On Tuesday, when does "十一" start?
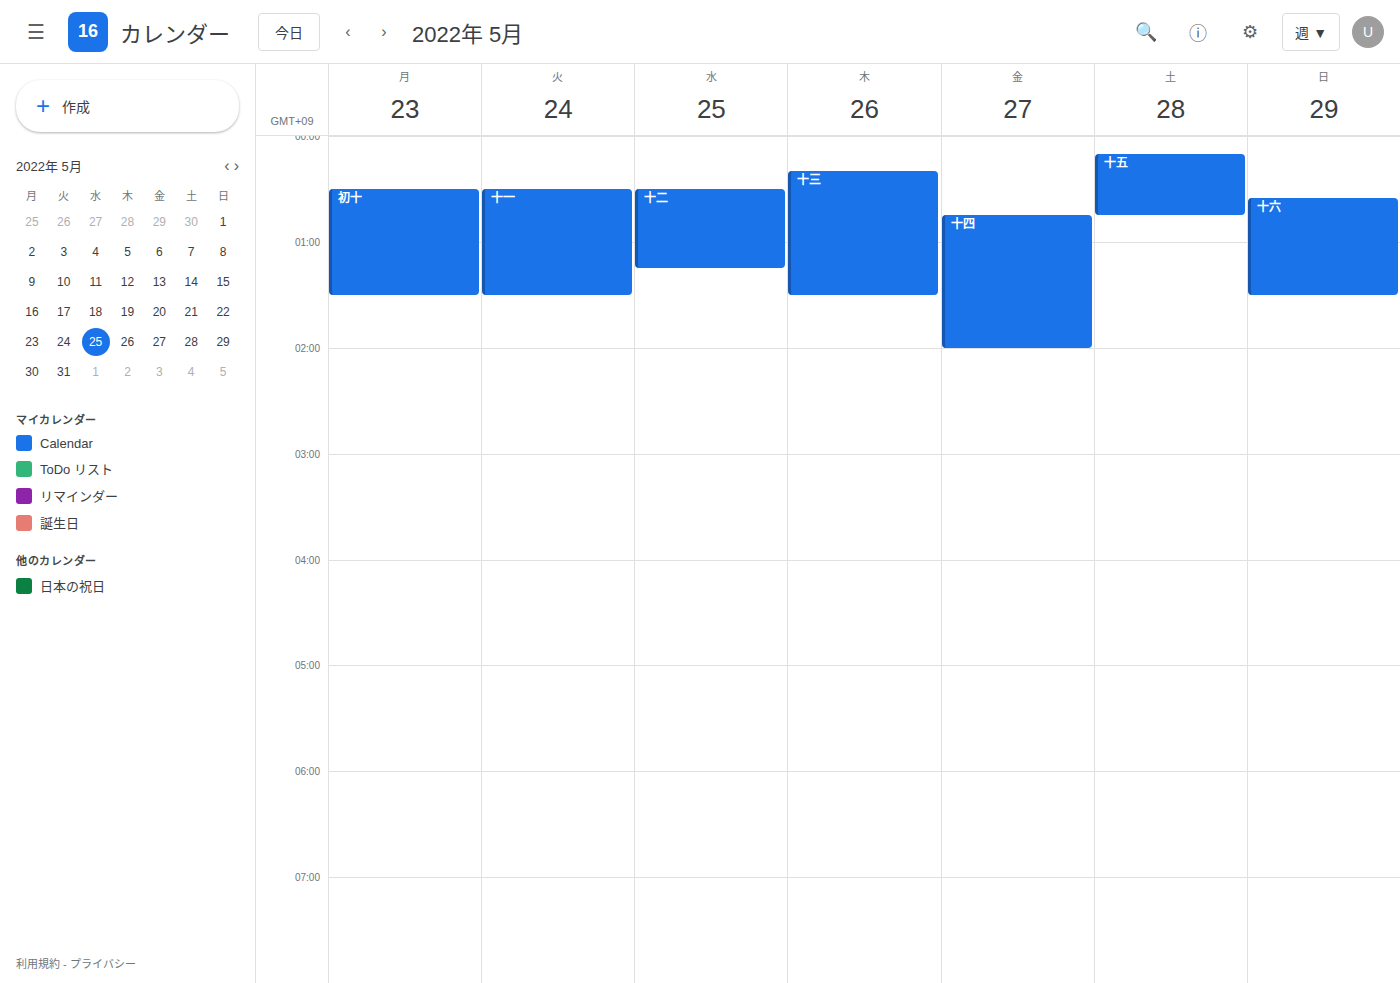
12:30 AM